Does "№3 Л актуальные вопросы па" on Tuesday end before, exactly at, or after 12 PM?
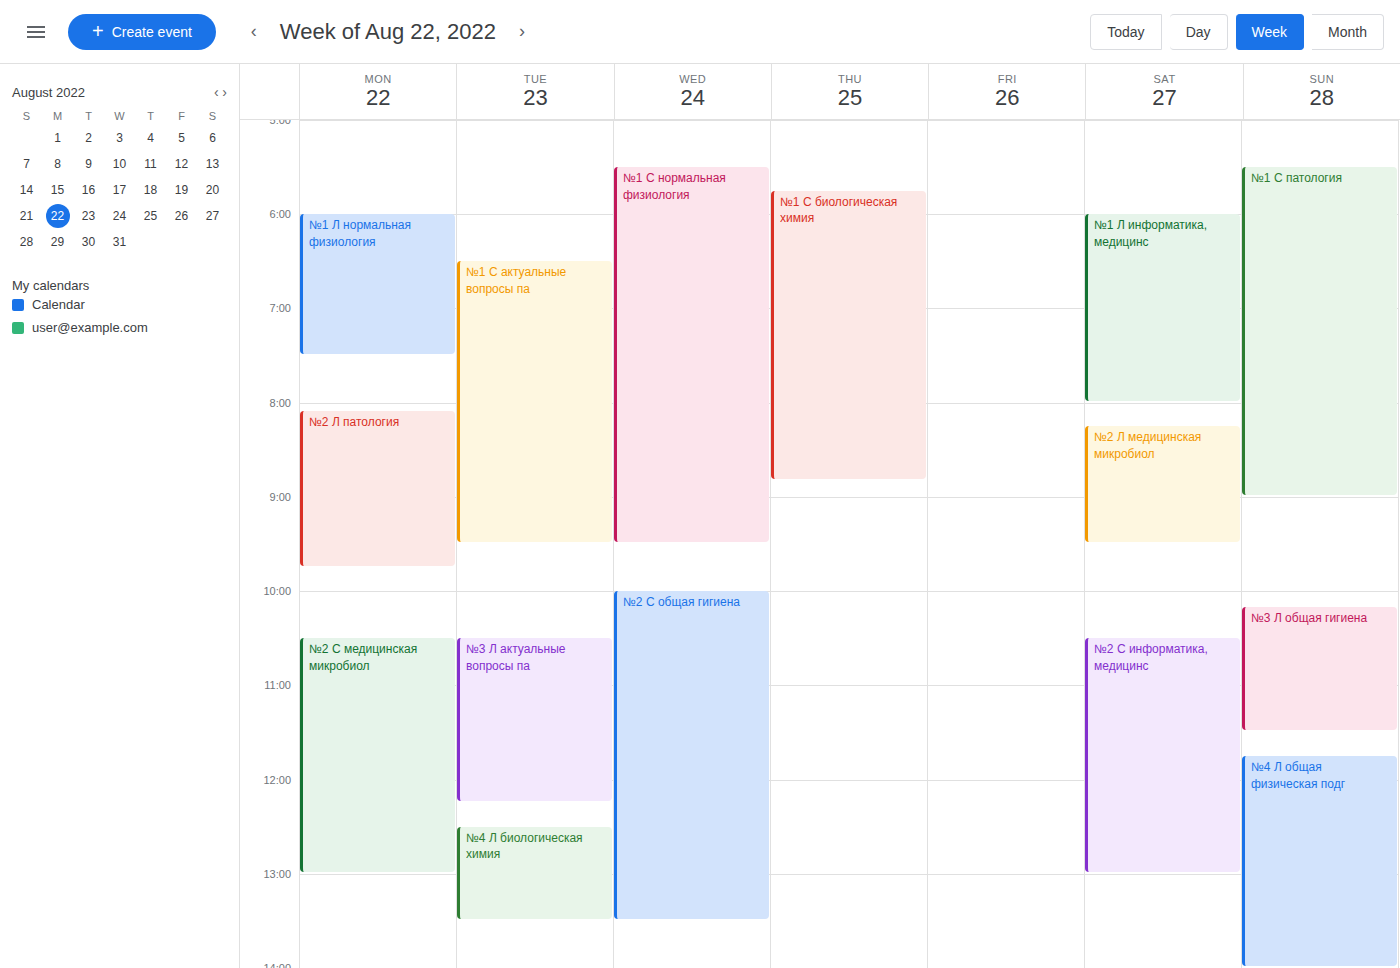
12:15 PM -- after 12 PM, 15 minutes below the 12 PM line.